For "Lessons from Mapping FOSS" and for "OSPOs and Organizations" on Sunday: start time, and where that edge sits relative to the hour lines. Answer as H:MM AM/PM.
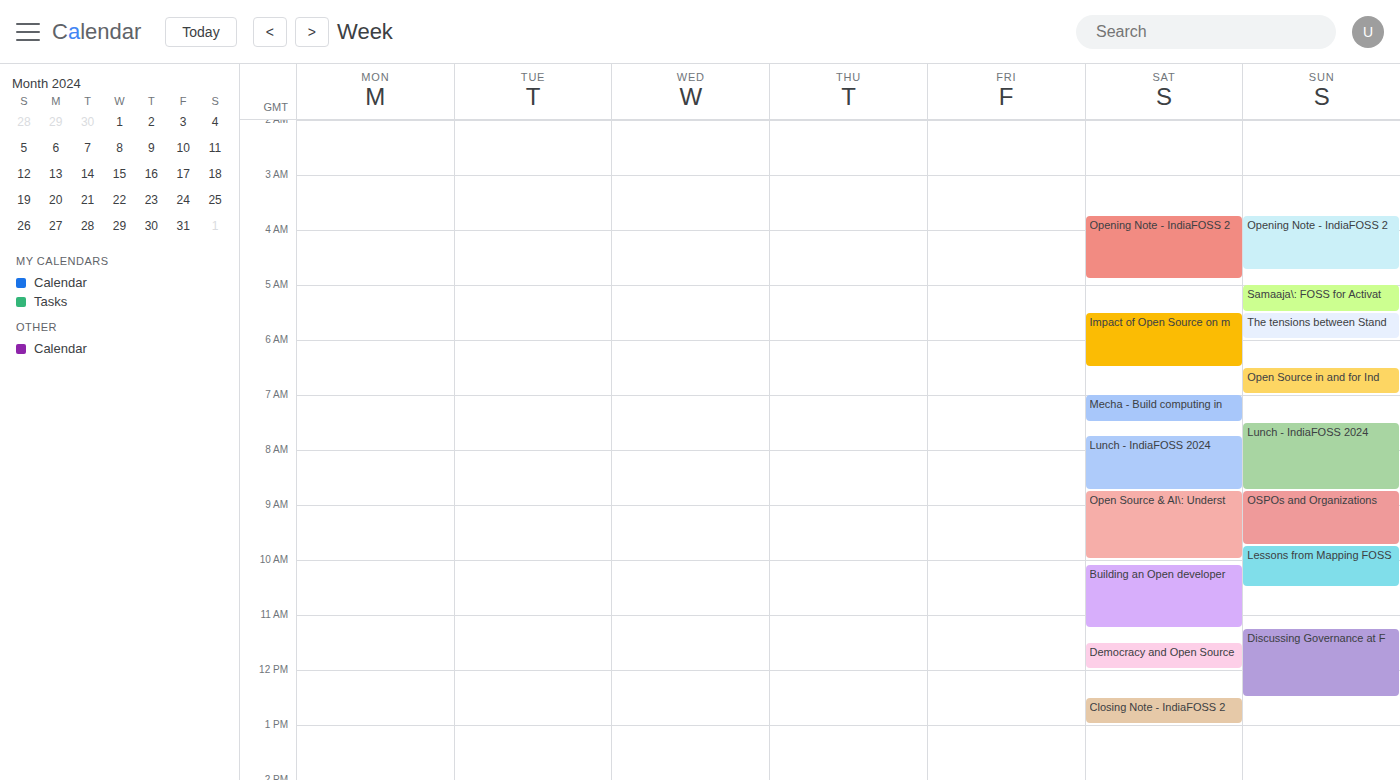
"Lessons from Mapping FOSS": 9:45 AM, neither: three quarters of the way from the 9 AM line to the 10 AM line. "OSPOs and Organizations": 8:45 AM, neither: three quarters of the way from the 8 AM line to the 9 AM line.